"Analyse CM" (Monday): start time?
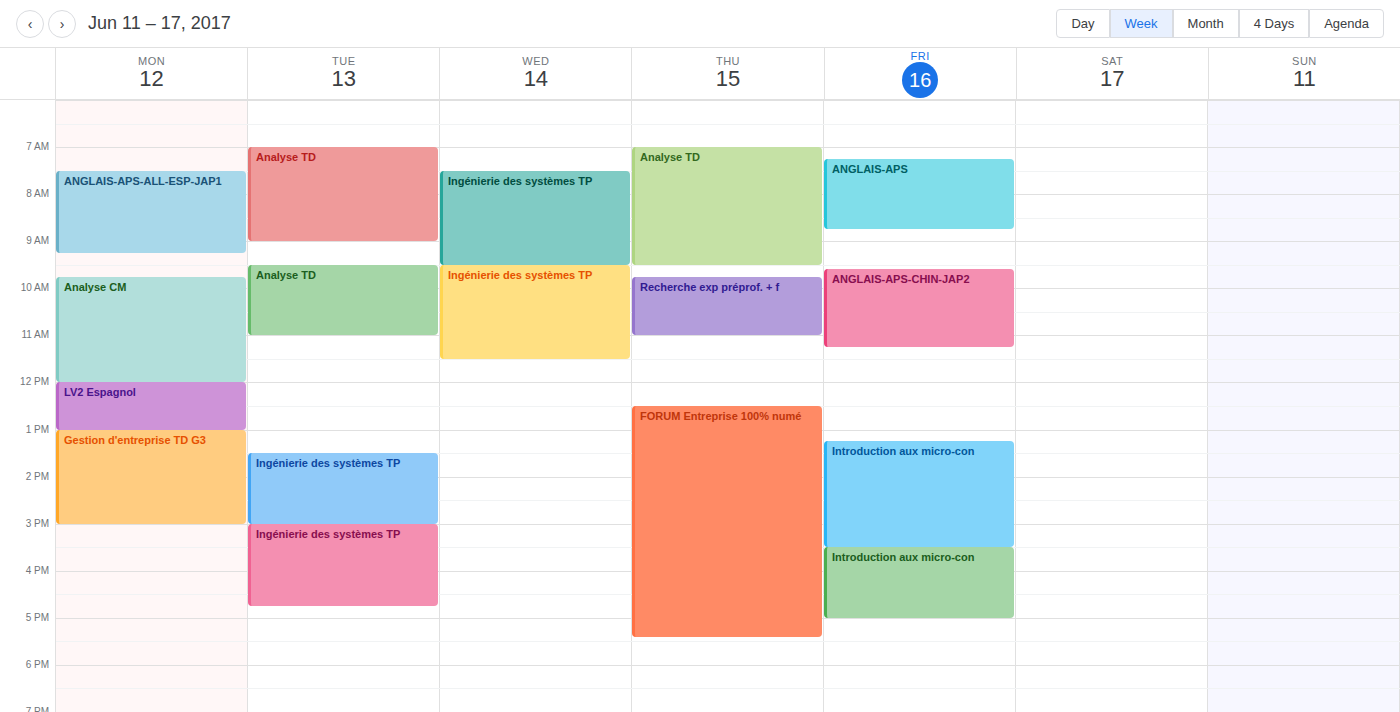
9:45 AM